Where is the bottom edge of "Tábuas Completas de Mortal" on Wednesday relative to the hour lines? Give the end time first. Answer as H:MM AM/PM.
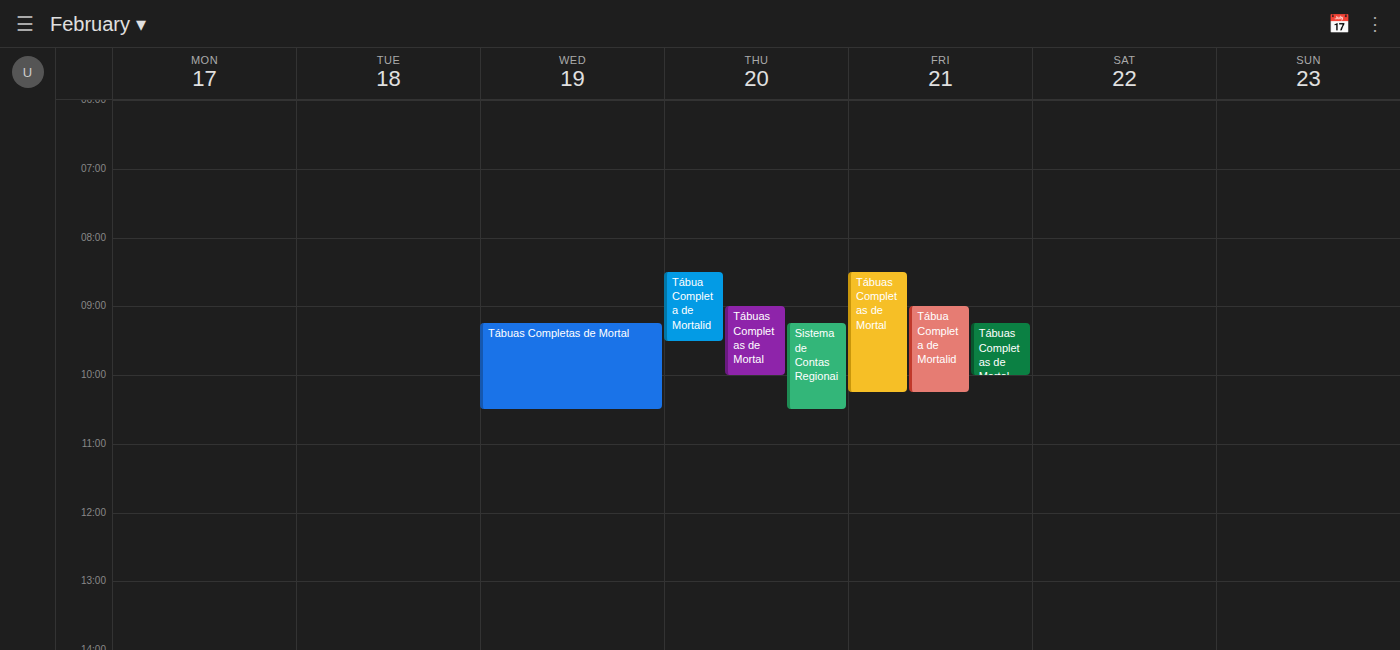
10:30 AM -- halfway between the 10 AM and 11 AM lines.